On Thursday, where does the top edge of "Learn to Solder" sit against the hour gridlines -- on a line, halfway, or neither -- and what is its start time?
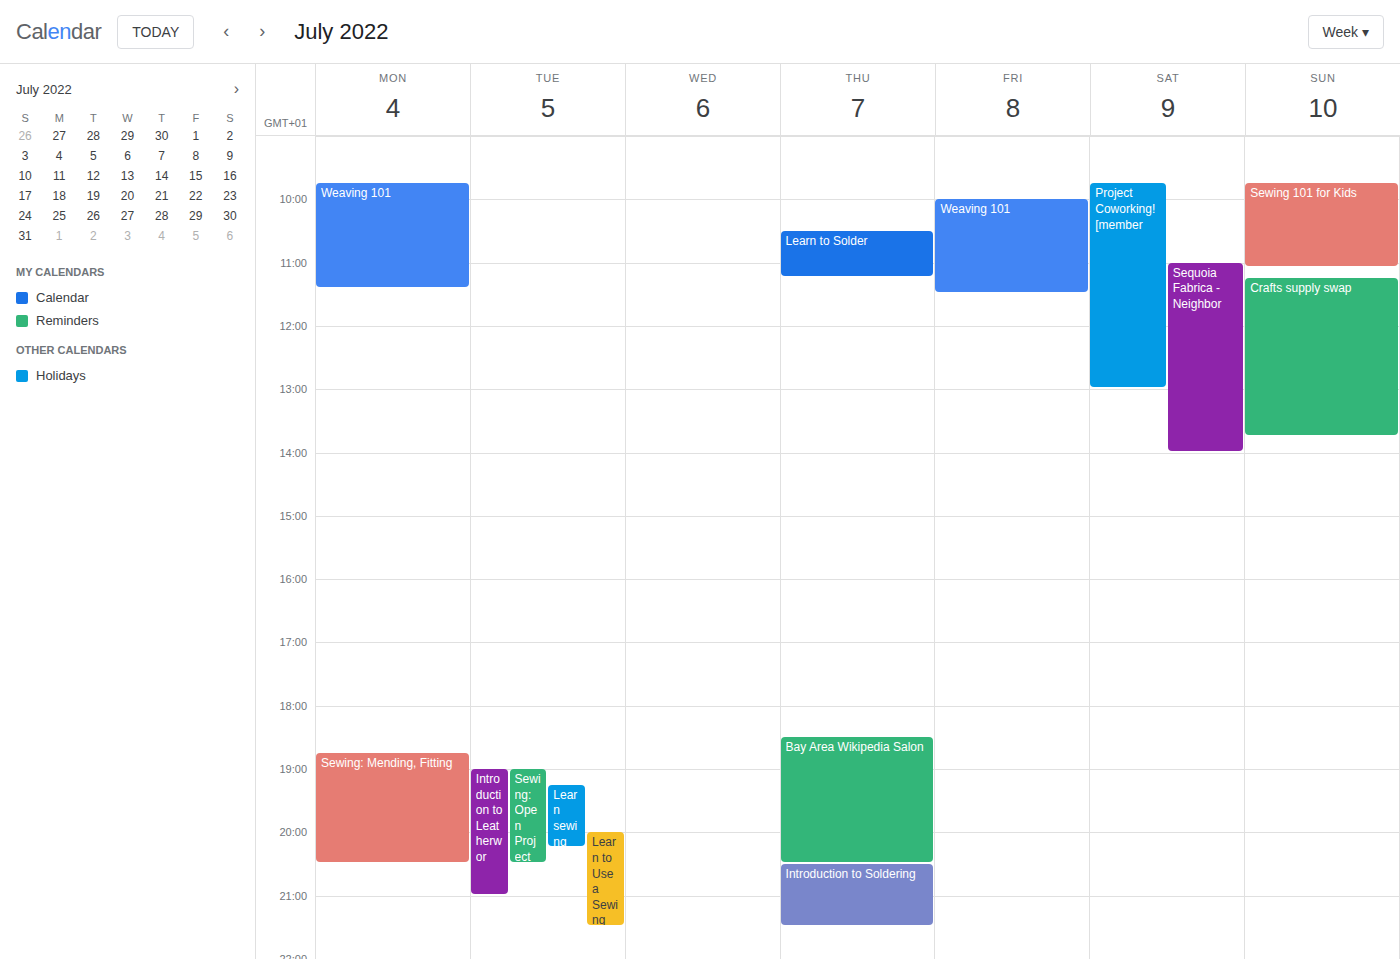
10:30 AM -- halfway between the 10 AM and 11 AM lines.